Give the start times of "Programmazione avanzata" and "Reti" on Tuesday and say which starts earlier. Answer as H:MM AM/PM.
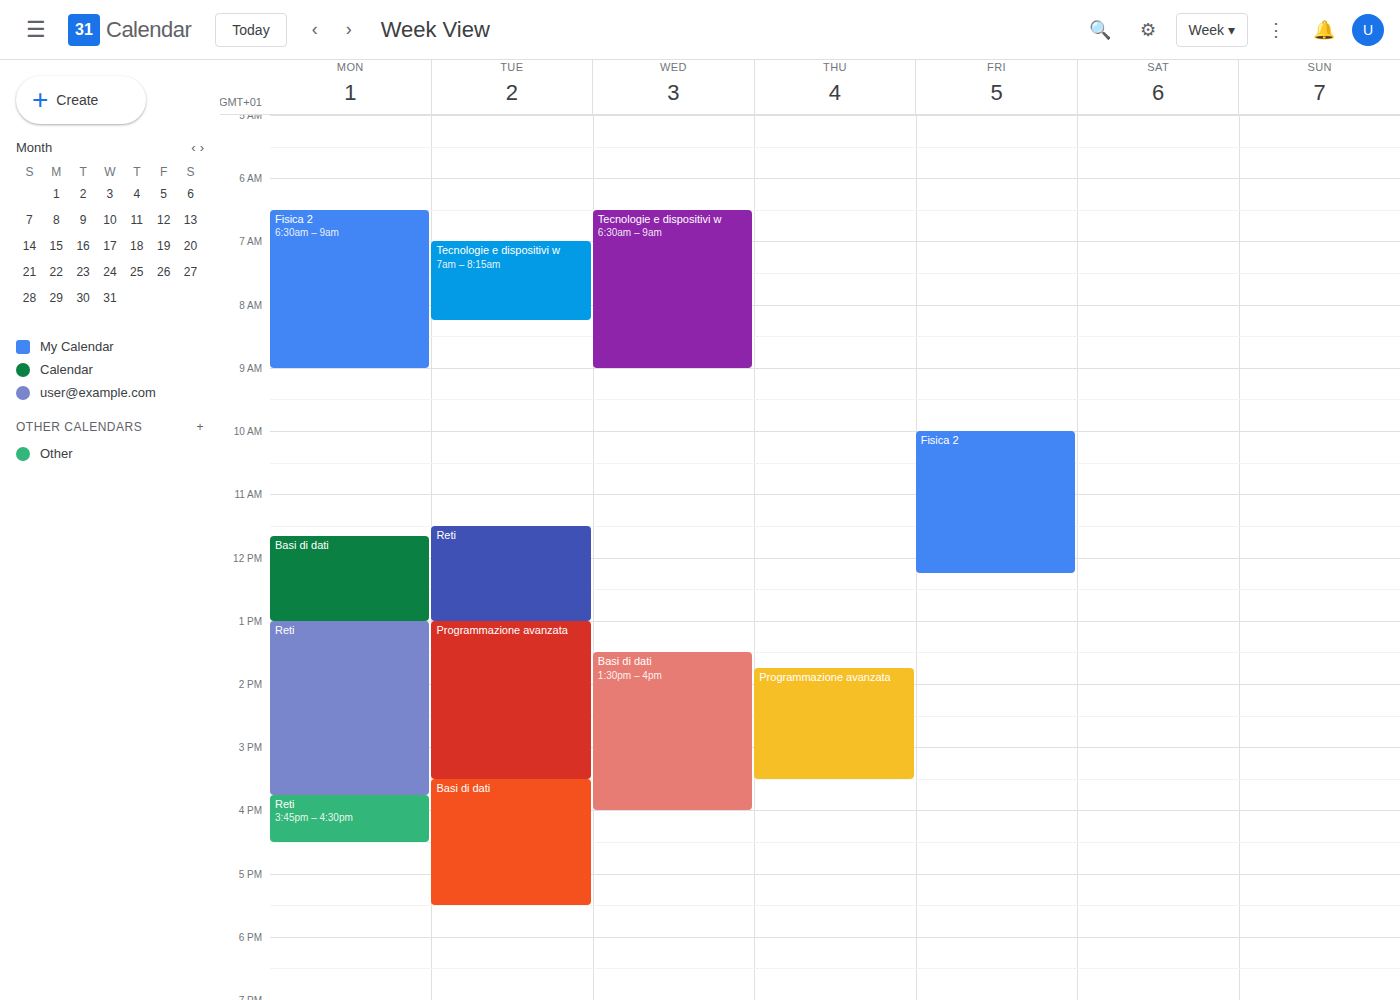
"Reti" 11:30 AM; "Programmazione avanzata" 1:00 PM.